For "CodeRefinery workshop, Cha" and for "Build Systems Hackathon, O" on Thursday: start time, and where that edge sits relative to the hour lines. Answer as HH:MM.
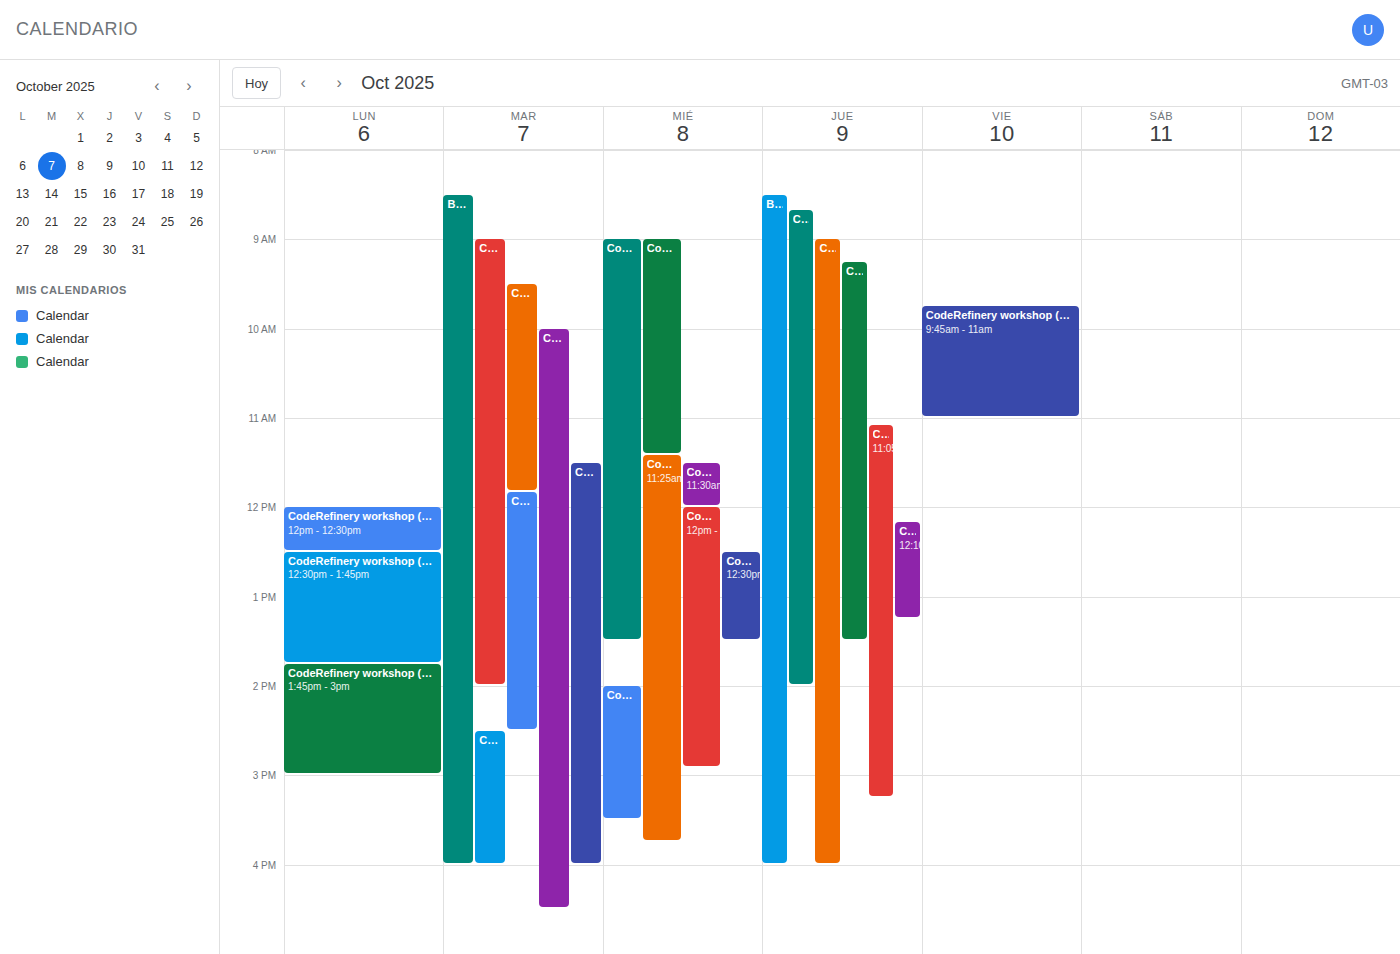
"CodeRefinery workshop, Cha": 09:00, exactly on the 09:00 line. "Build Systems Hackathon, O": 08:30, halfway between the 08:00 and 09:00 lines.